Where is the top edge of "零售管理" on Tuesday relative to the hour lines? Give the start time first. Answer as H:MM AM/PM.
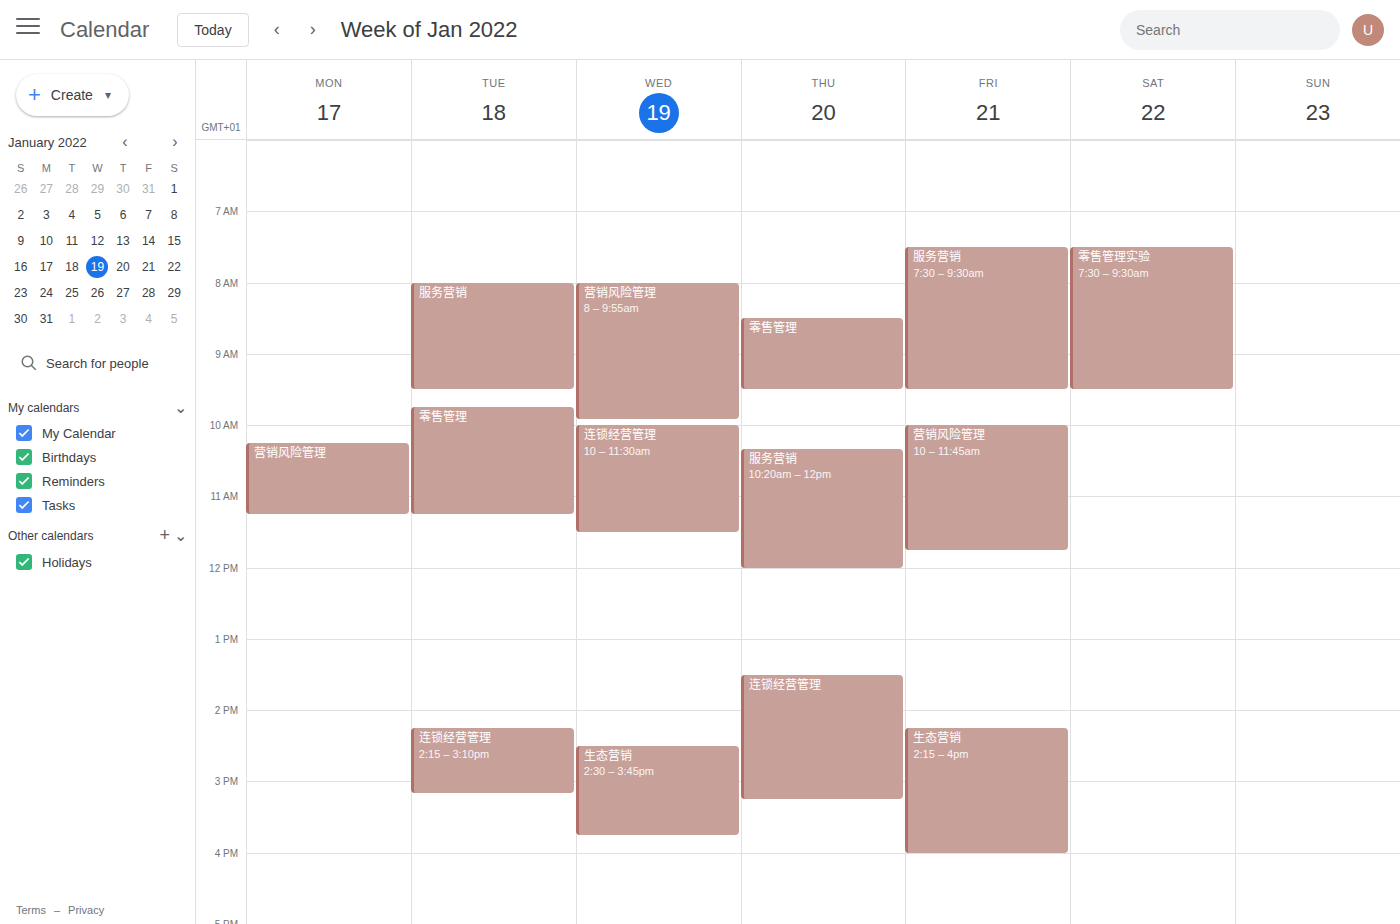
9:45 AM -- neither: three quarters of the way from the 9 AM line to the 10 AM line.